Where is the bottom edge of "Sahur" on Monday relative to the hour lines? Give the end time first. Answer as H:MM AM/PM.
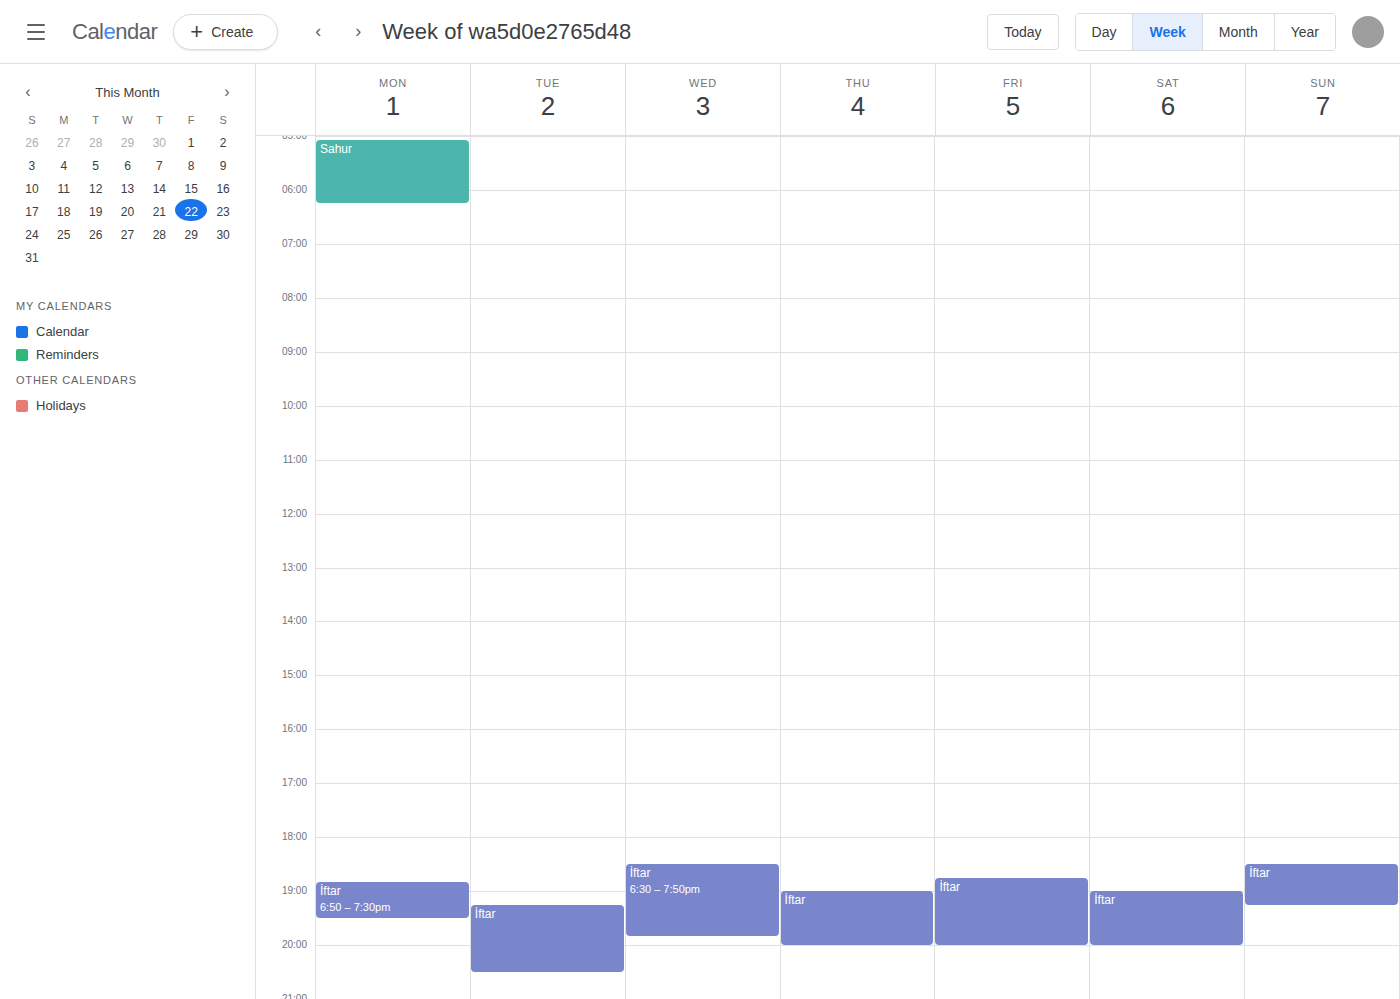
6:15 AM -- neither: a quarter of the way from the 6 AM line to the 7 AM line.